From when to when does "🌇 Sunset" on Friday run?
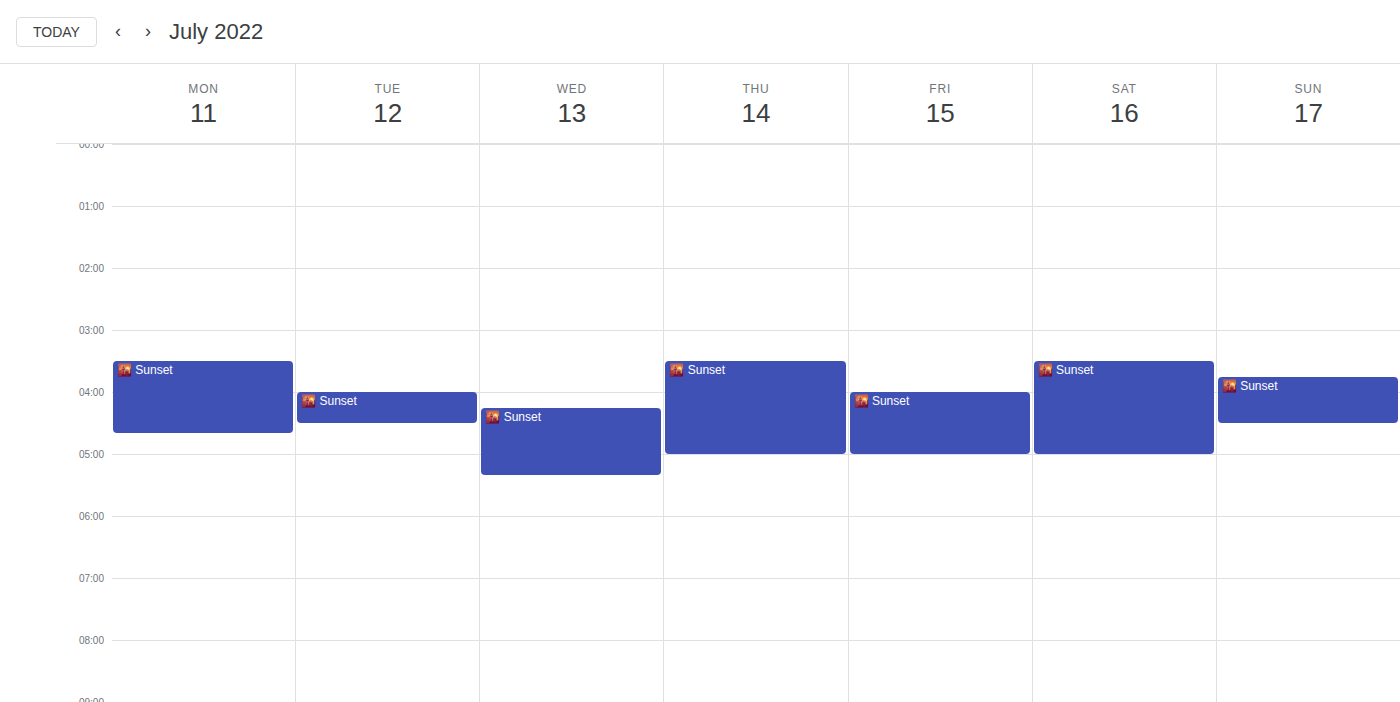
4:00 AM to 5:00 AM